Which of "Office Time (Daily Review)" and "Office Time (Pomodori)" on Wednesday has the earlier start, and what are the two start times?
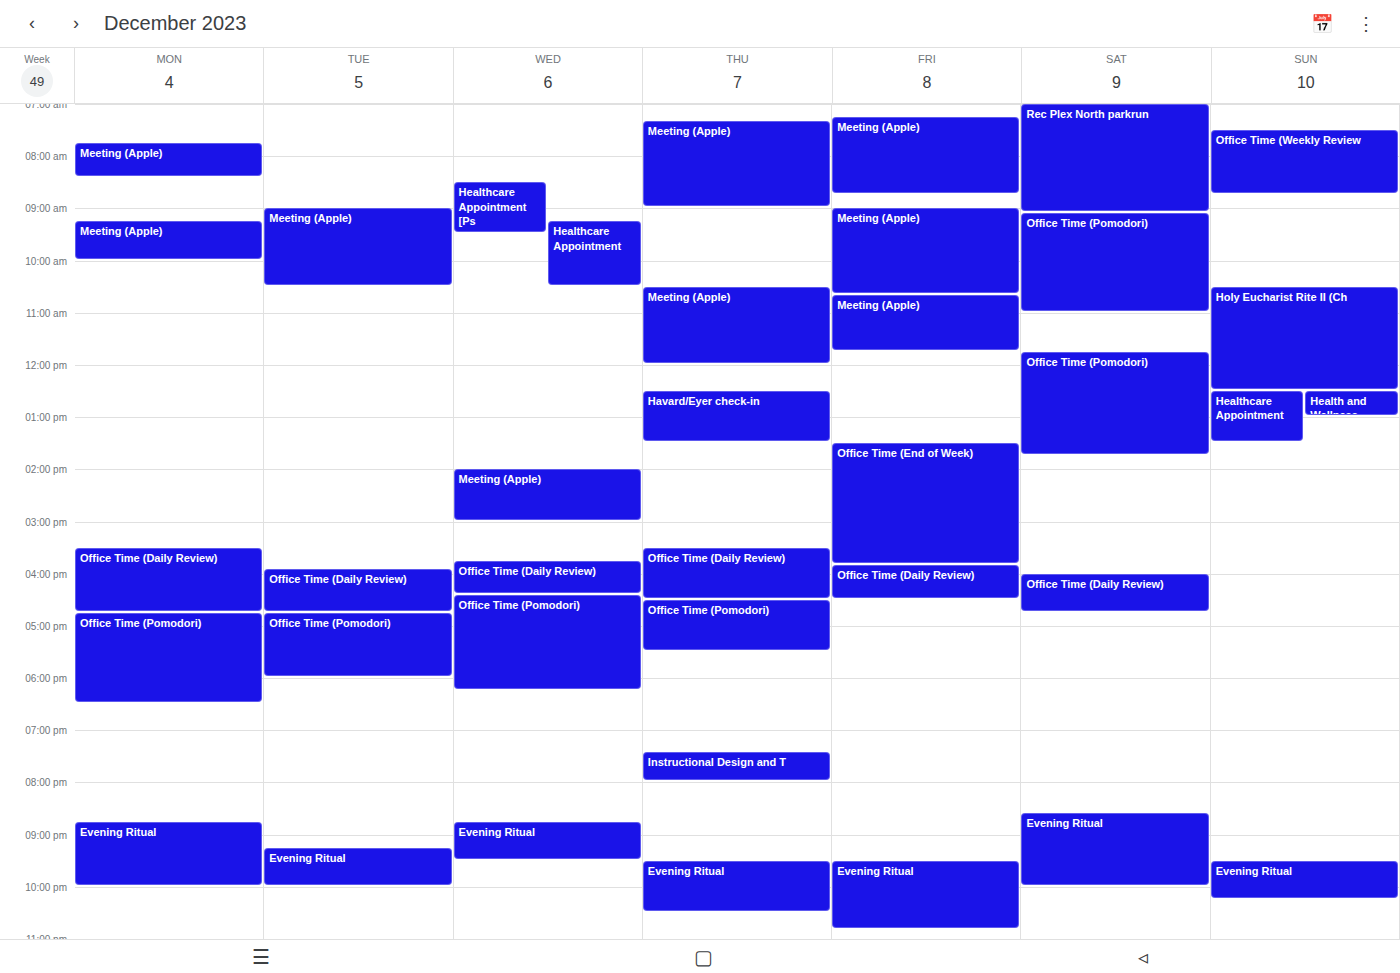
"Office Time (Daily Review)" 3:45 PM; "Office Time (Pomodori)" 4:25 PM.